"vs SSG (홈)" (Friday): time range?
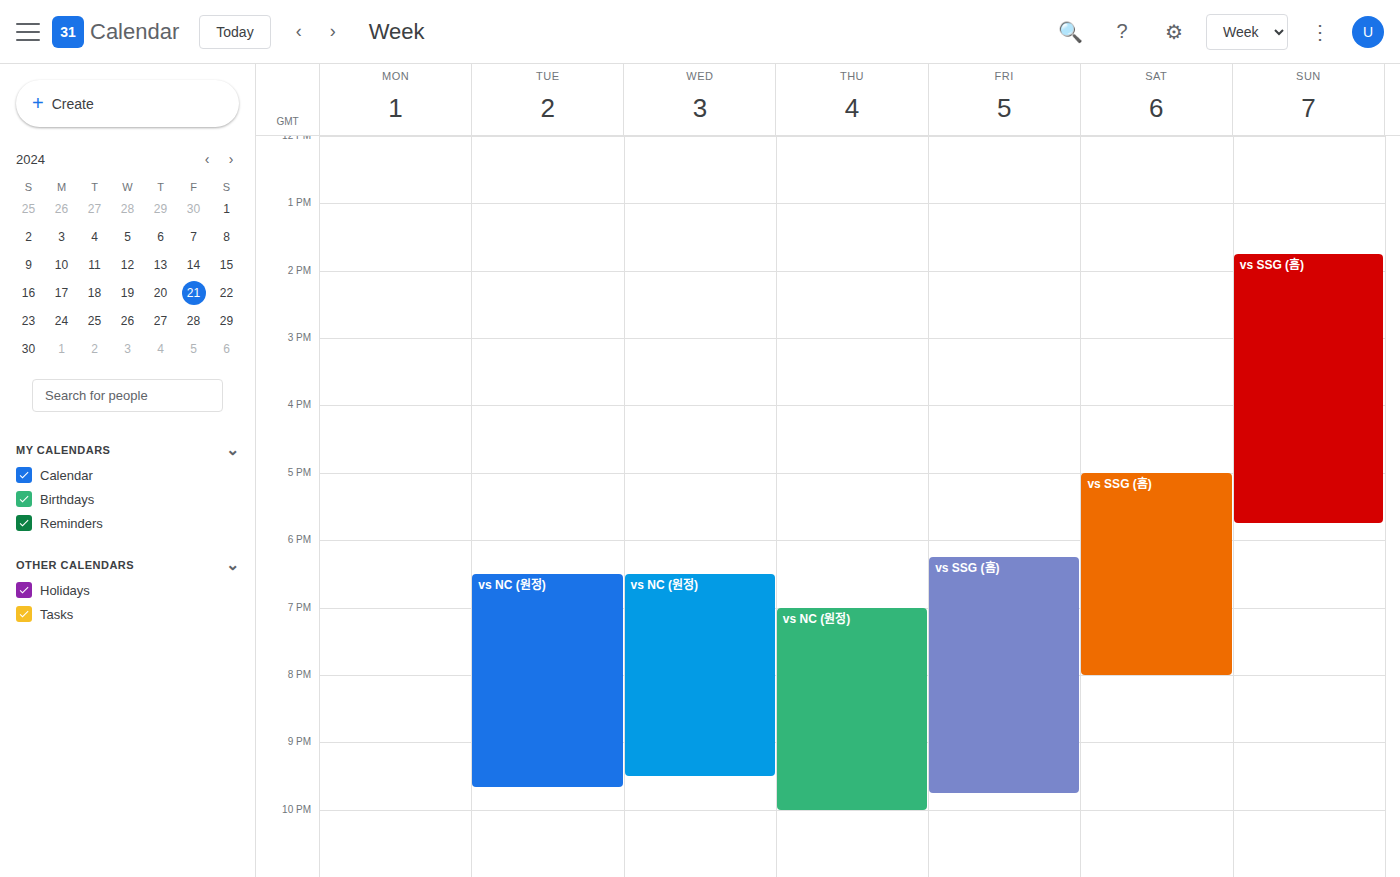
6:15 PM to 9:45 PM